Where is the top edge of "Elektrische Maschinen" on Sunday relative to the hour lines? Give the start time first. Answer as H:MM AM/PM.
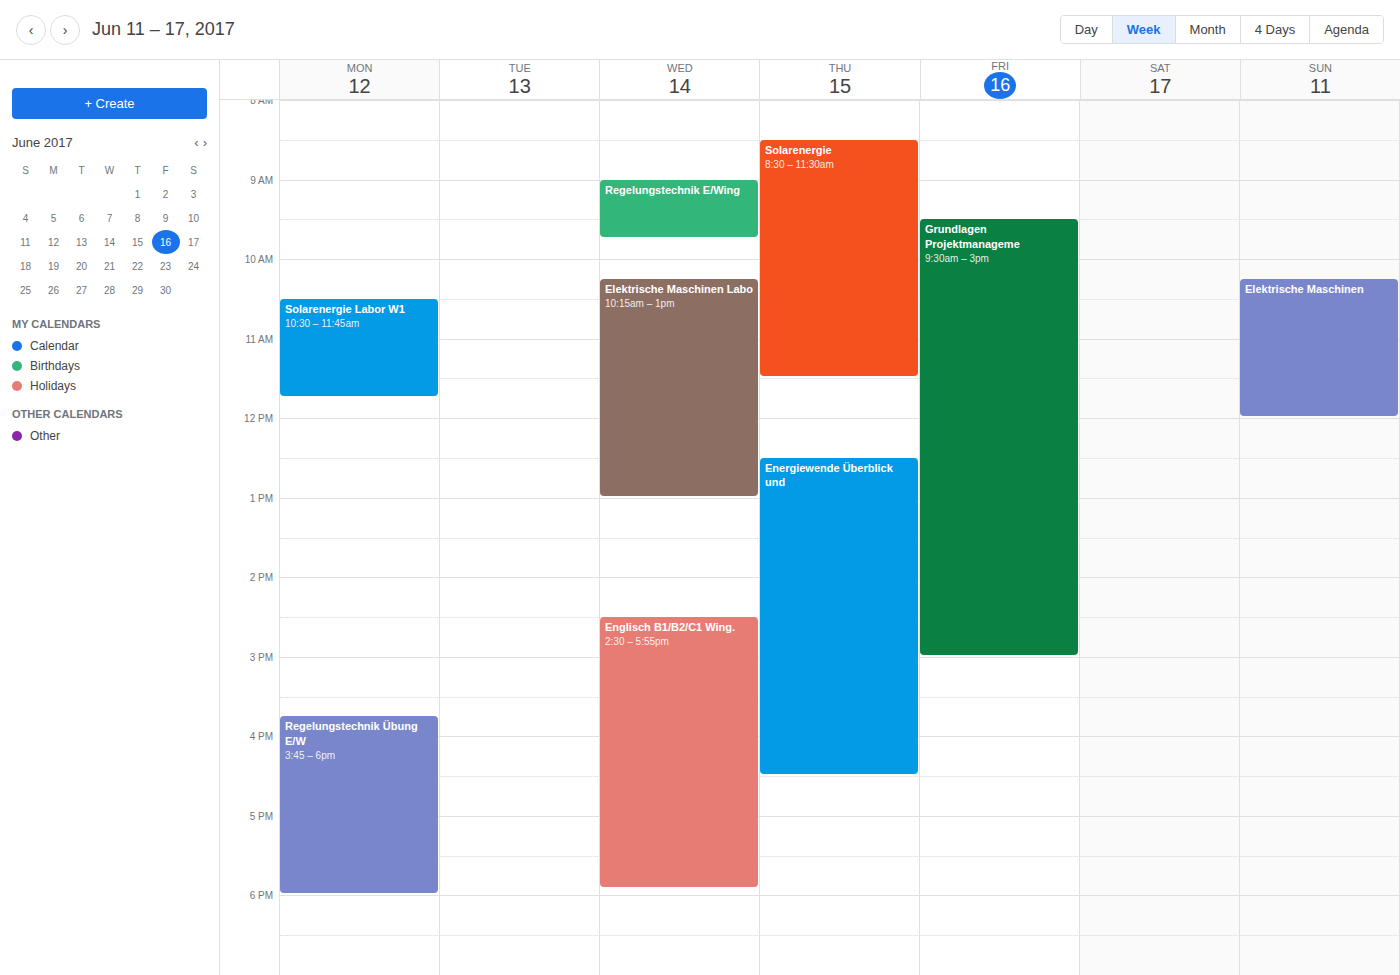
10:15 AM -- neither: a quarter of the way from the 10 AM line to the 11 AM line.